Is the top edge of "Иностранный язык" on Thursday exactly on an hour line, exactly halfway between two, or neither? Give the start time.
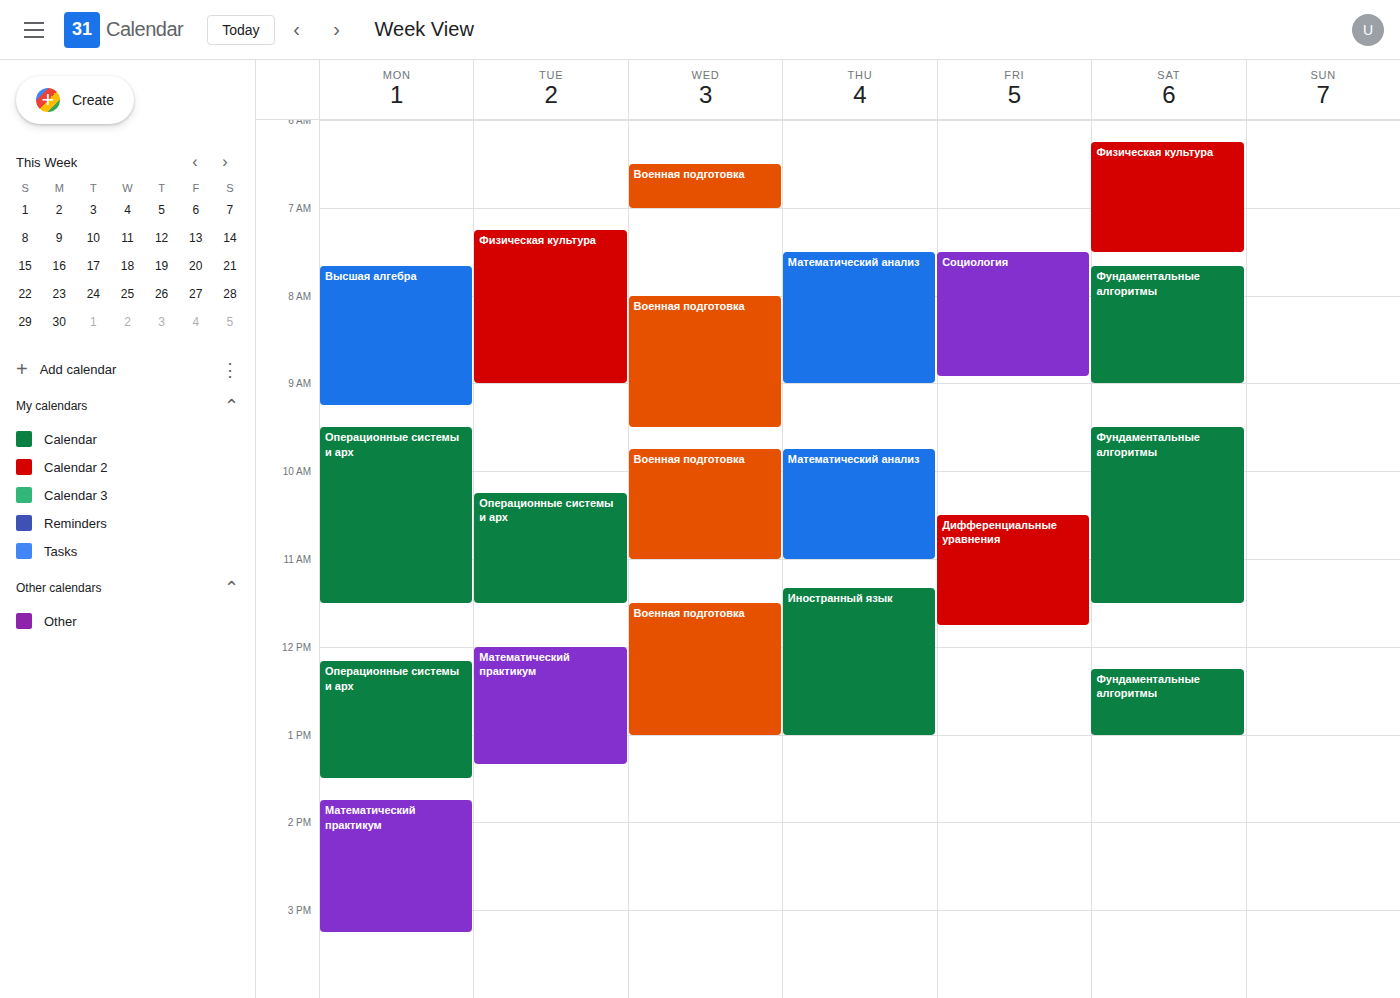
11:20 AM -- neither: 20 minutes below the 11 AM line and 40 minutes above the 12 PM line.